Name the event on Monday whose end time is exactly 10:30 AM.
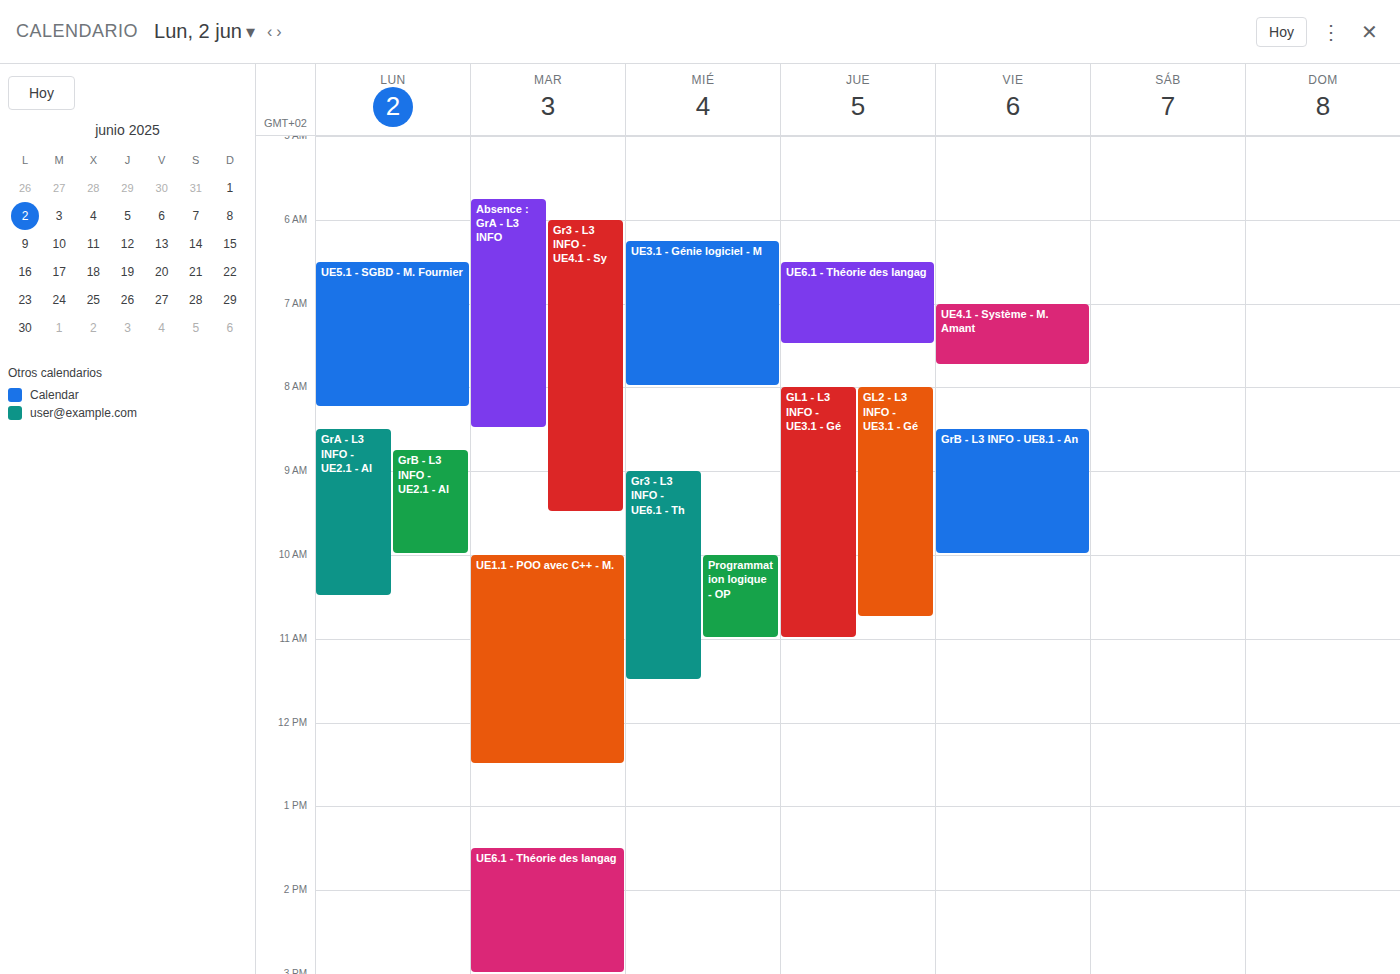
"GrA - L3 INFO - UE2.1 - Al"